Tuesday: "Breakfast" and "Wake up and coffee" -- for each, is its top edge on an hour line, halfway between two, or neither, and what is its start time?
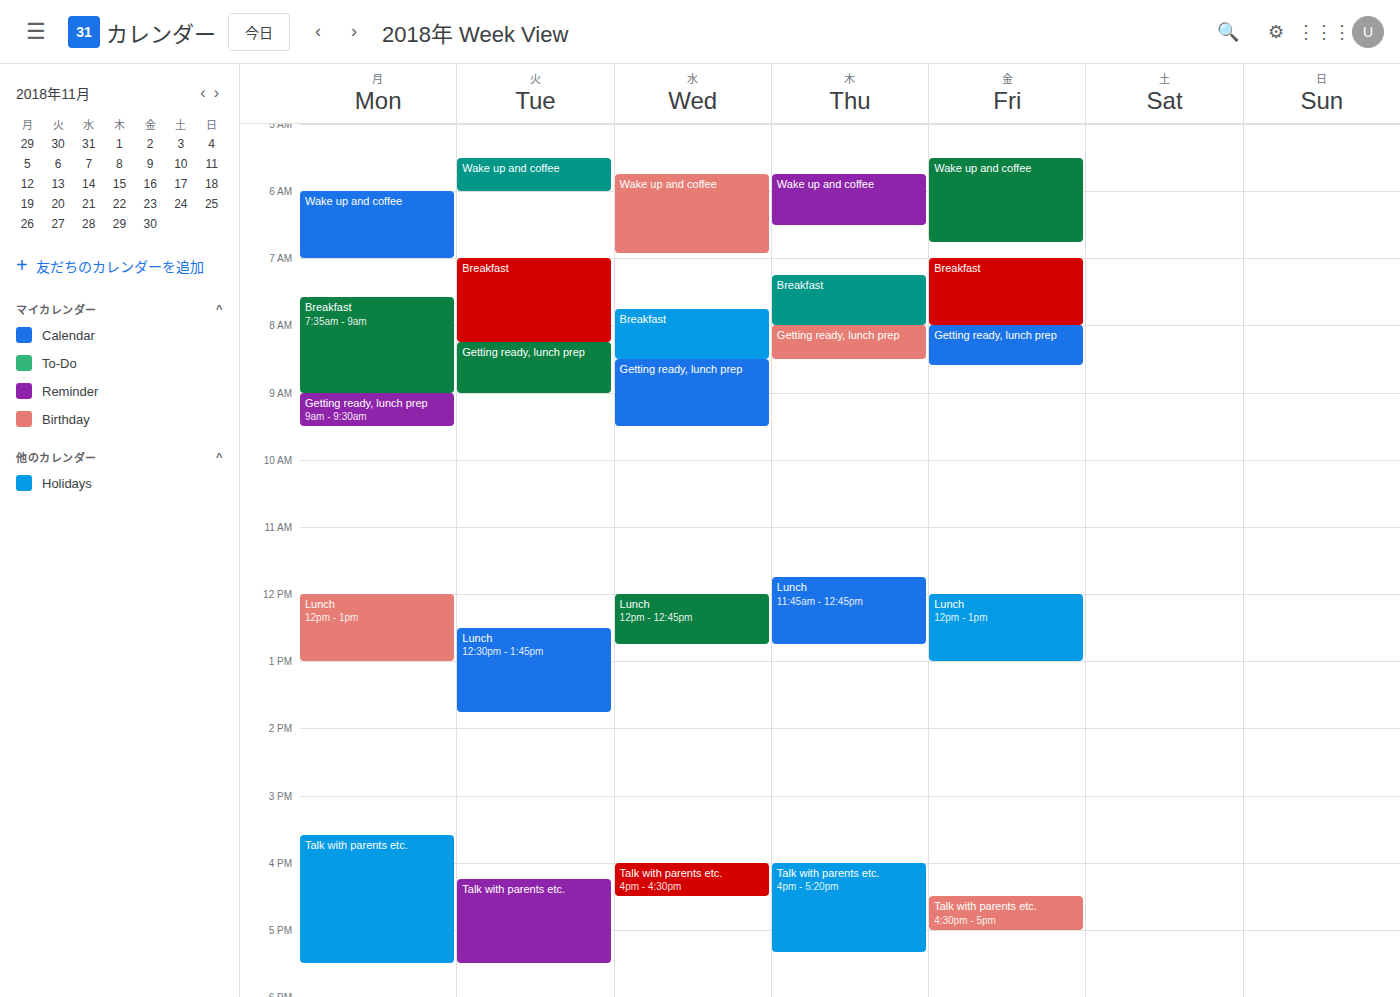
"Breakfast": 7:00 AM, exactly on the 7 AM line. "Wake up and coffee": 5:30 AM, halfway between the 5 AM and 6 AM lines.